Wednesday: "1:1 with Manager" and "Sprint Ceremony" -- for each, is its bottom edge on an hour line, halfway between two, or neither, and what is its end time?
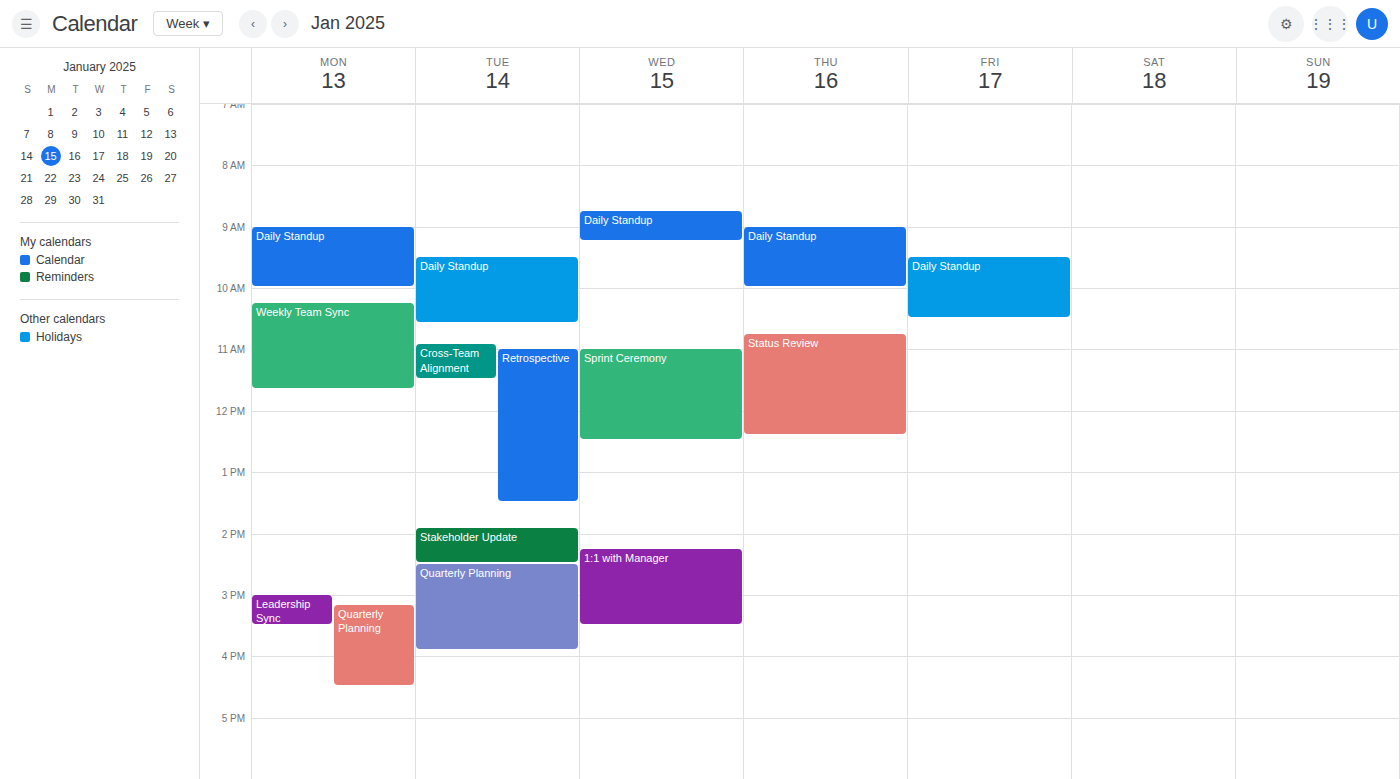
"1:1 with Manager": 3:30 PM, halfway between the 3 PM and 4 PM lines. "Sprint Ceremony": 12:30 PM, halfway between the 12 PM and 1 PM lines.